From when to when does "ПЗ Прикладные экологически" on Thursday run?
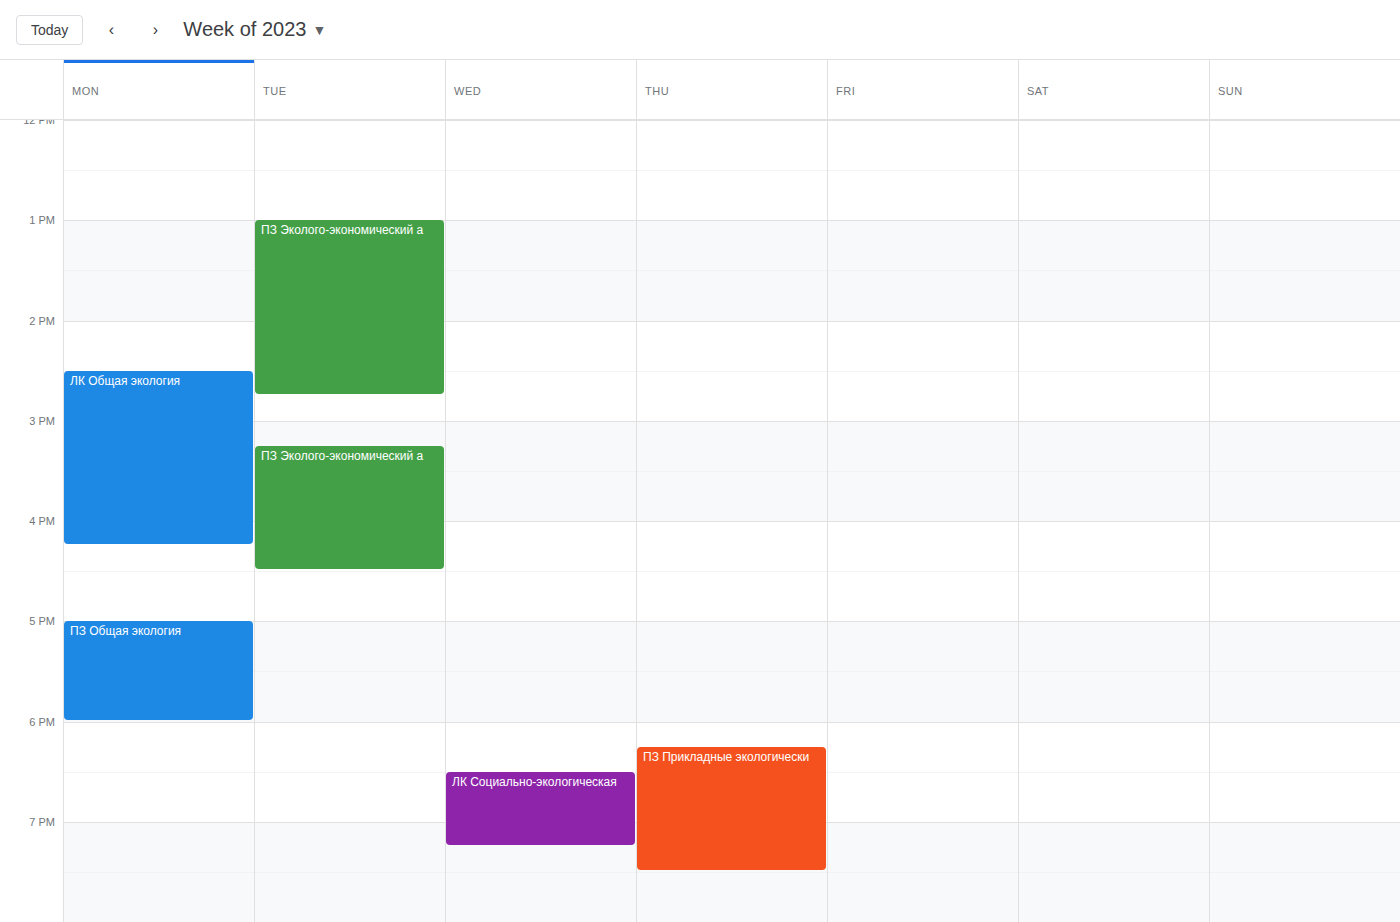
6:15 PM to 7:30 PM